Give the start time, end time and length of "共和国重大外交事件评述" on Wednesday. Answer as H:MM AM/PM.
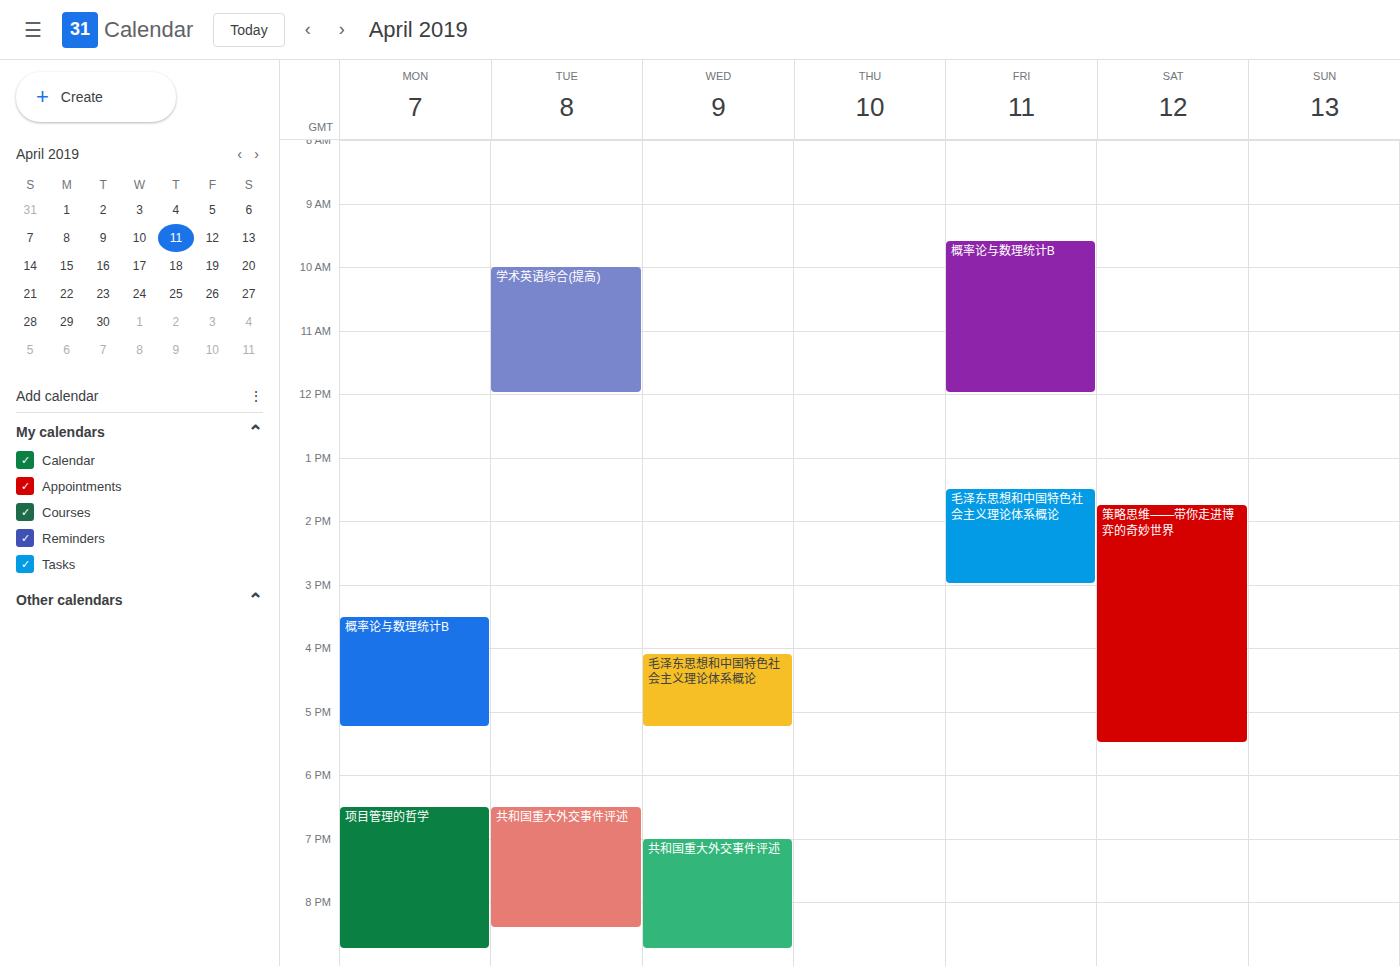
7:00 PM to 8:45 PM, 1 hour 45 minutes